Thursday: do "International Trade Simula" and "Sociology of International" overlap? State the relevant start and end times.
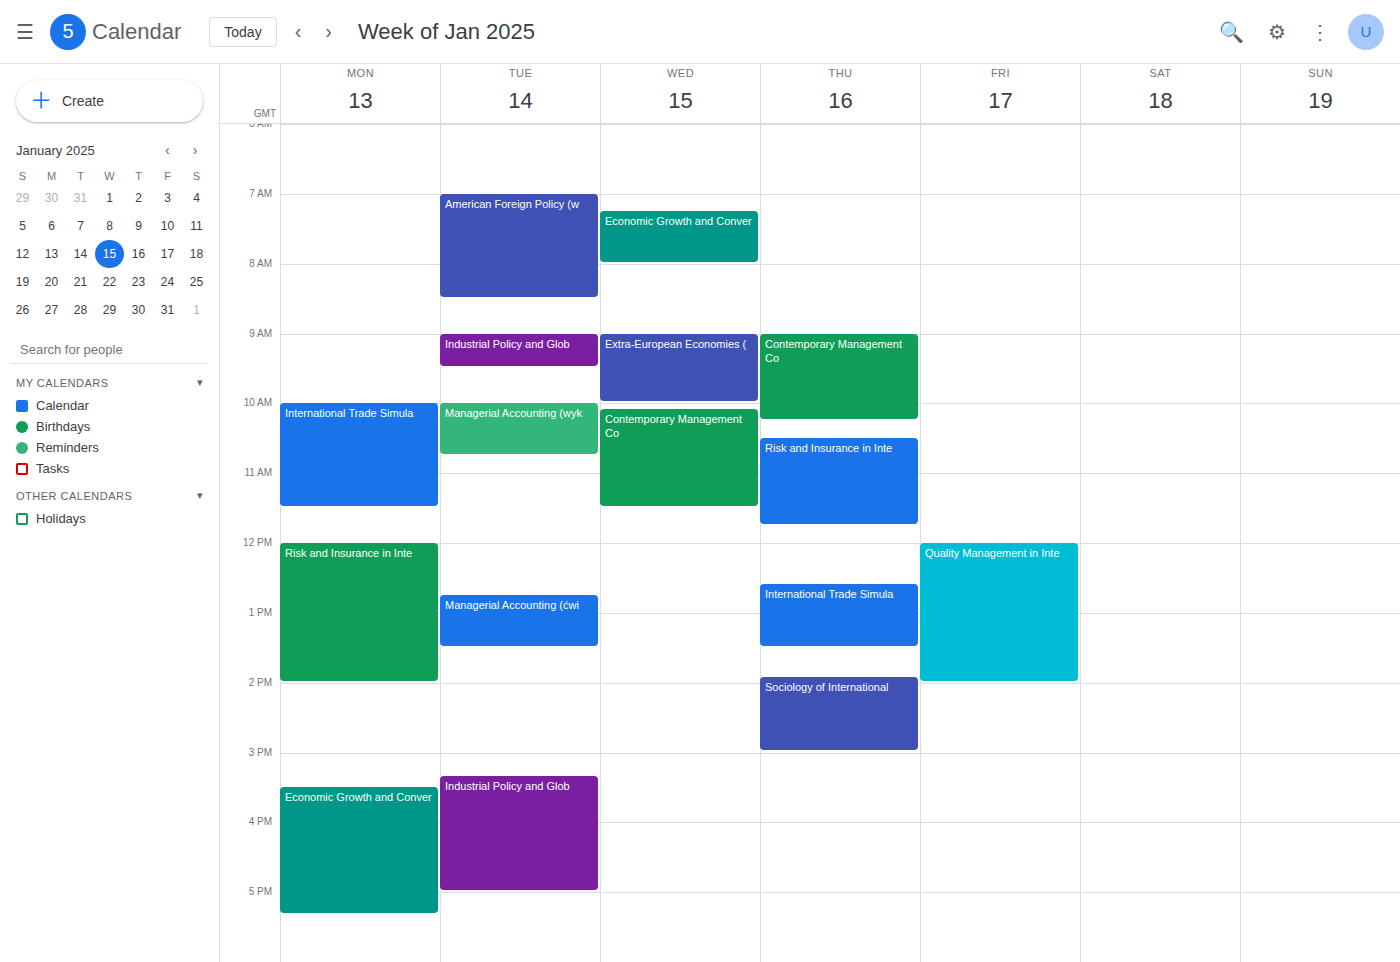
"International Trade Simula" ends at 1:30 PM and "Sociology of International" starts at 1:55 PM -- no overlap.